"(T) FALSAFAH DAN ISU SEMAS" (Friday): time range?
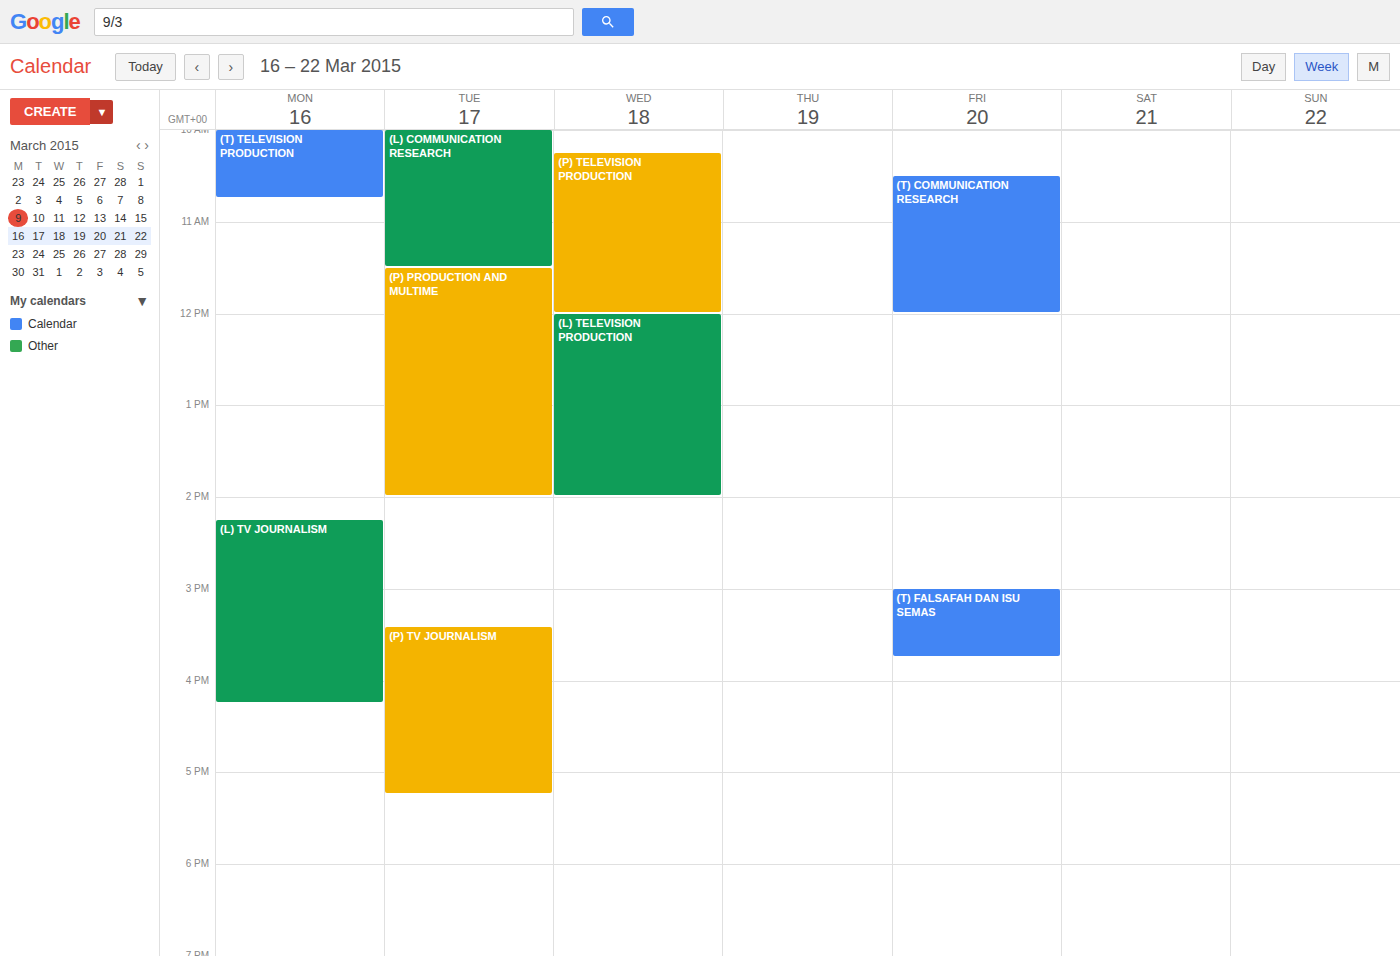
3:00 PM to 3:45 PM